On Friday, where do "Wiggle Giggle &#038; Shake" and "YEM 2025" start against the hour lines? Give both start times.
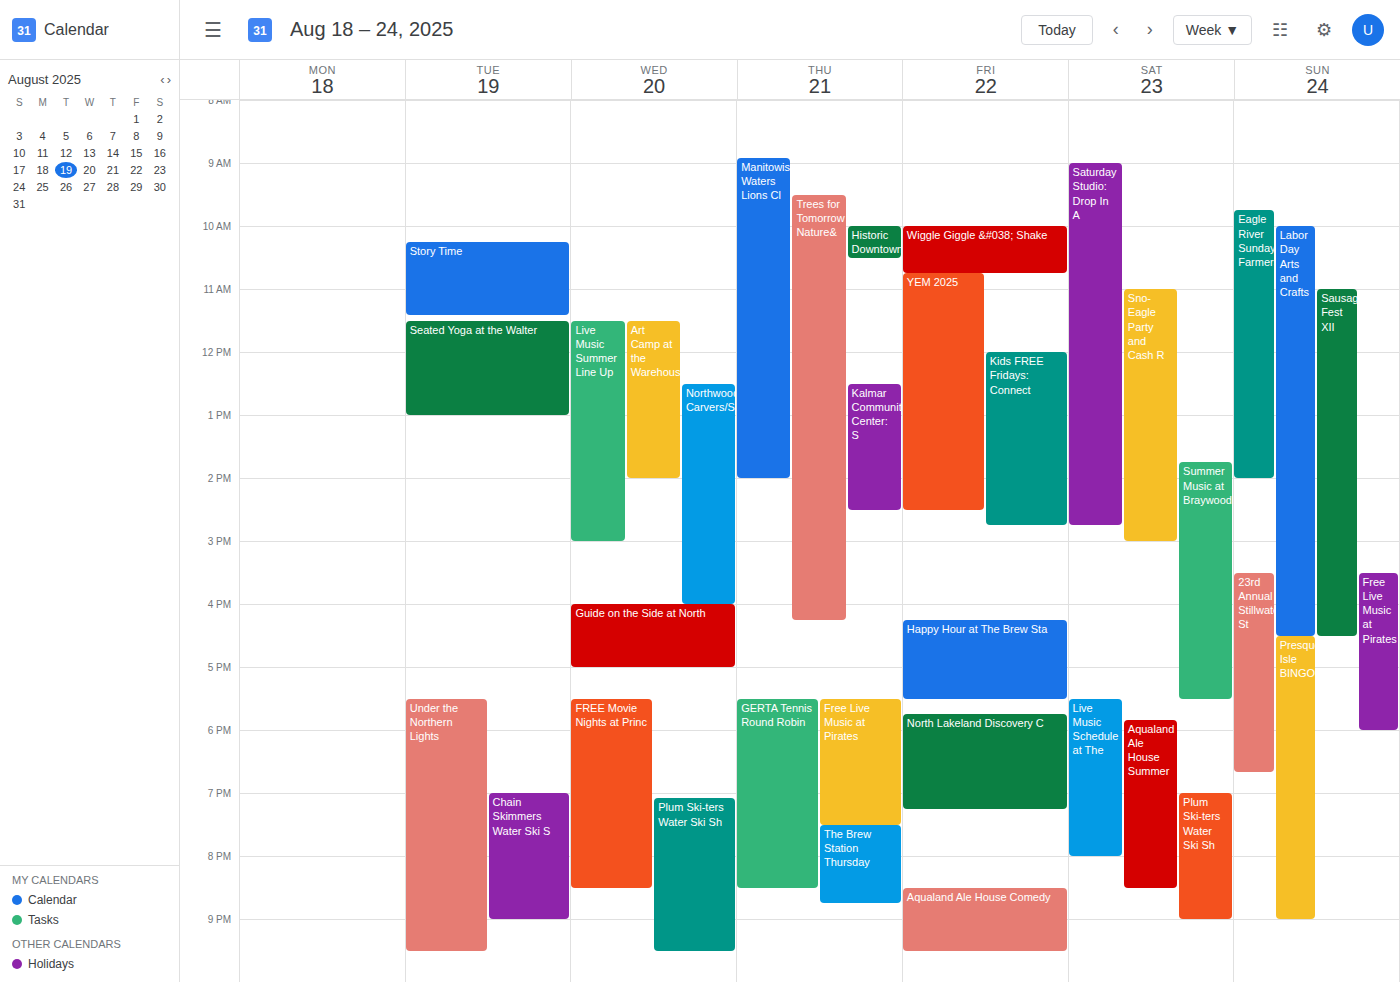
"Wiggle Giggle &#038; Shake": 10:00 AM, exactly on the 10 AM line. "YEM 2025": 10:45 AM, neither: three quarters of the way from the 10 AM line to the 11 AM line.